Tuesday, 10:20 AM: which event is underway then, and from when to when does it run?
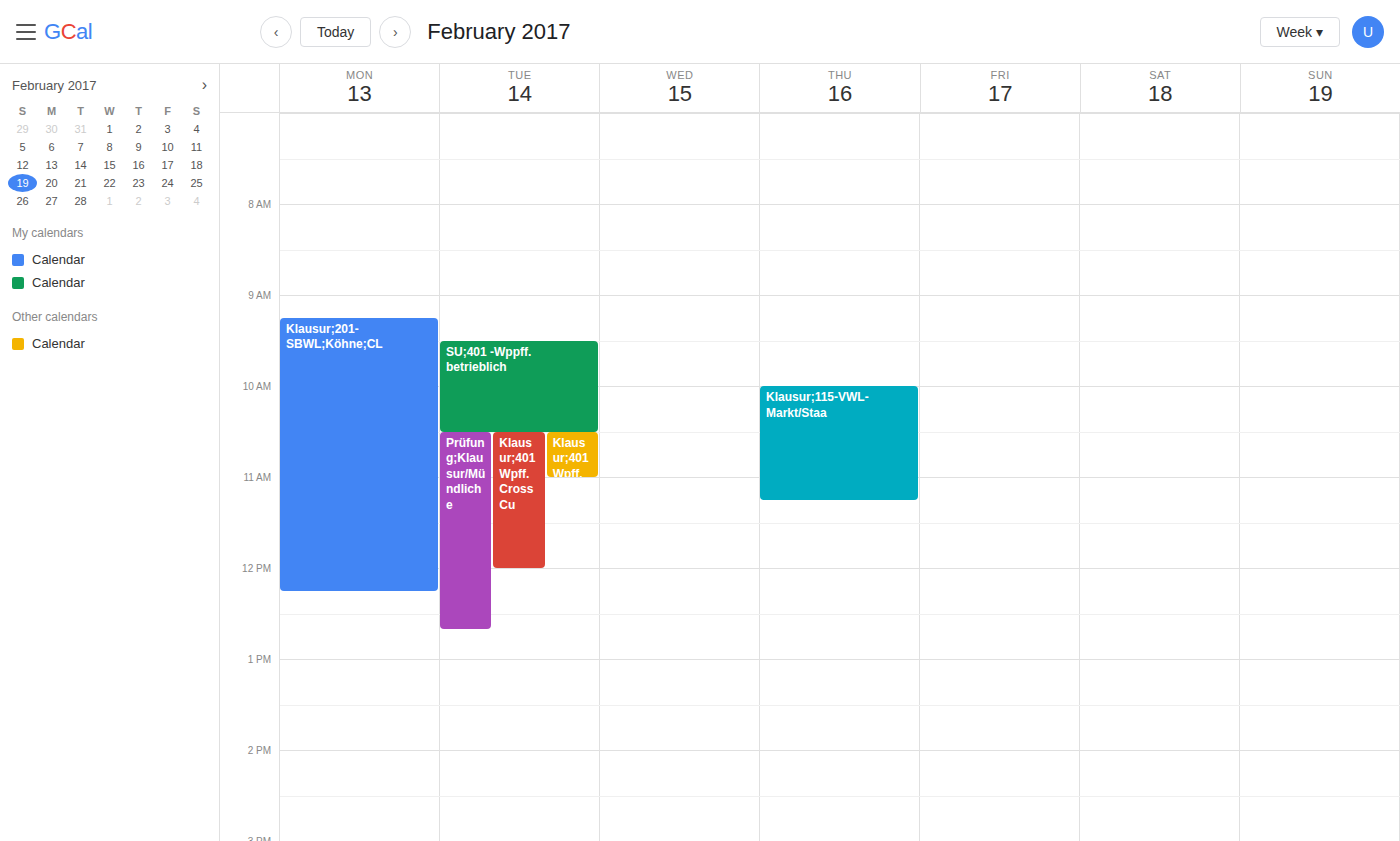
"SU;401 -Wppff. betrieblich", 9:30 AM to 10:30 AM